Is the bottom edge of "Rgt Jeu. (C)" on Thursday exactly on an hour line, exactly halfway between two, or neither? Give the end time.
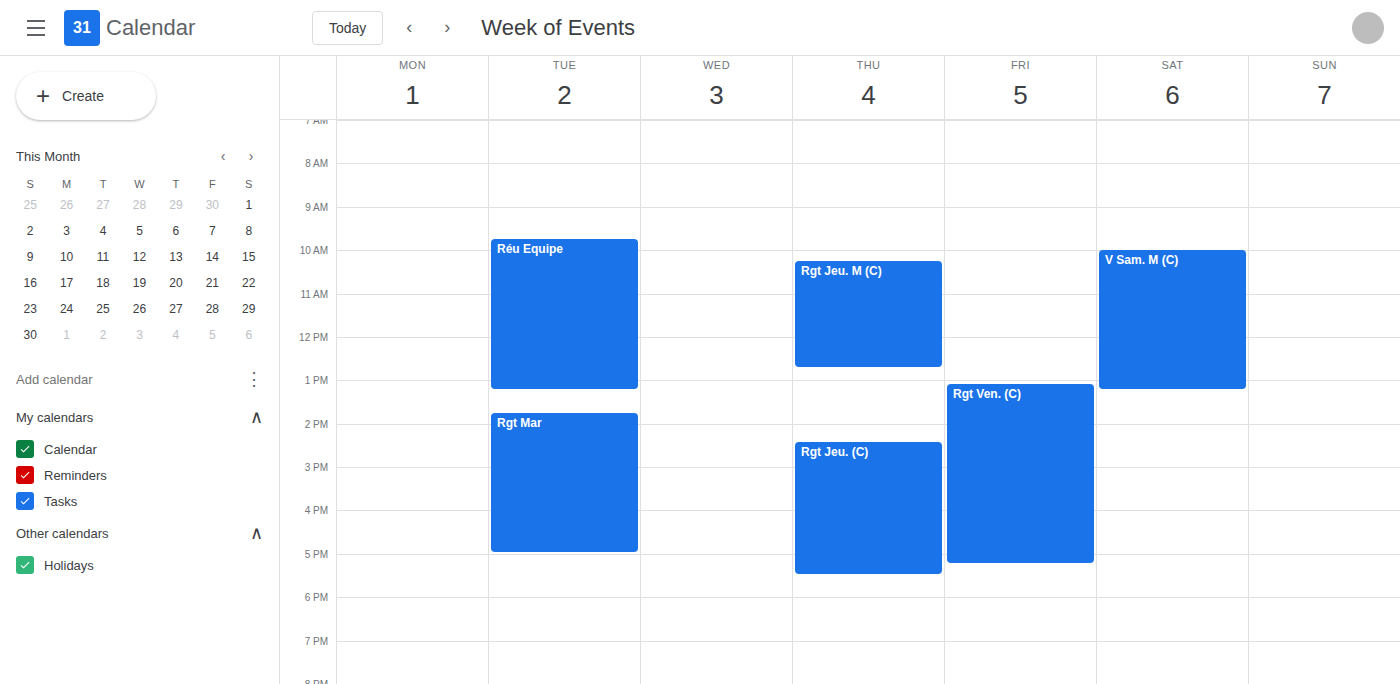
5:30 PM -- halfway between the 5 PM and 6 PM lines.